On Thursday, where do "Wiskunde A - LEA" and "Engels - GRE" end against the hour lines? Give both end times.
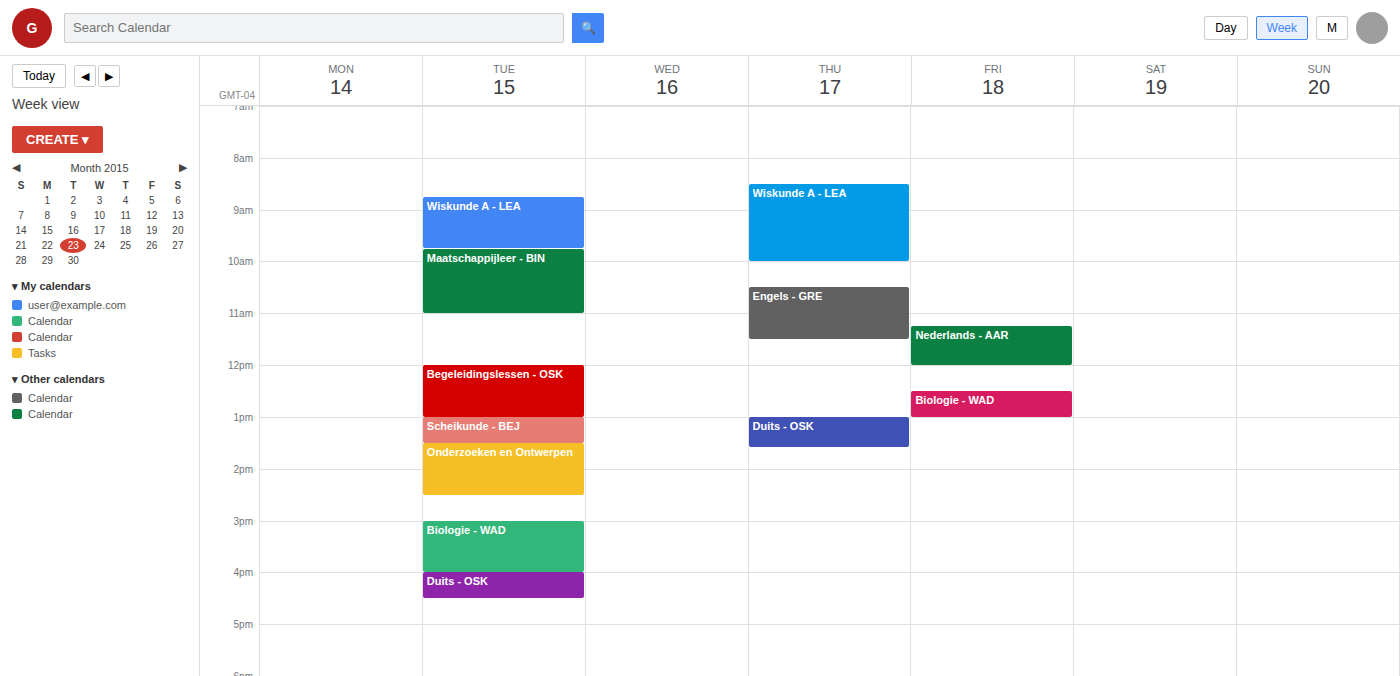
"Wiskunde A - LEA": 10:00 AM, exactly on the 10 AM line. "Engels - GRE": 11:30 AM, halfway between the 11 AM and 12 PM lines.